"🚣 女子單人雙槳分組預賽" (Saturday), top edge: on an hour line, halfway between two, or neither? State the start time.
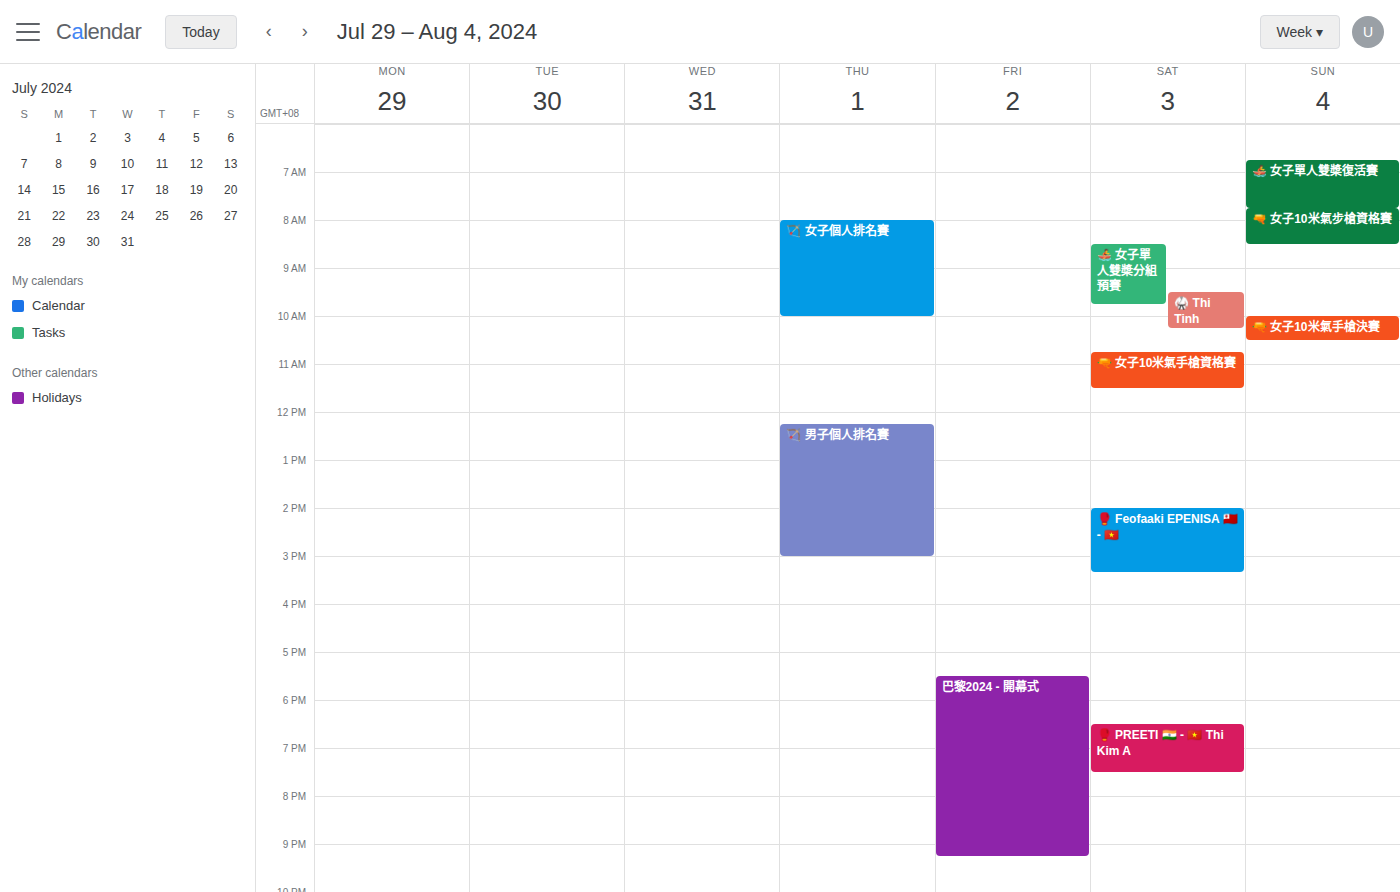
08:30 -- halfway between the 08:00 and 09:00 lines.